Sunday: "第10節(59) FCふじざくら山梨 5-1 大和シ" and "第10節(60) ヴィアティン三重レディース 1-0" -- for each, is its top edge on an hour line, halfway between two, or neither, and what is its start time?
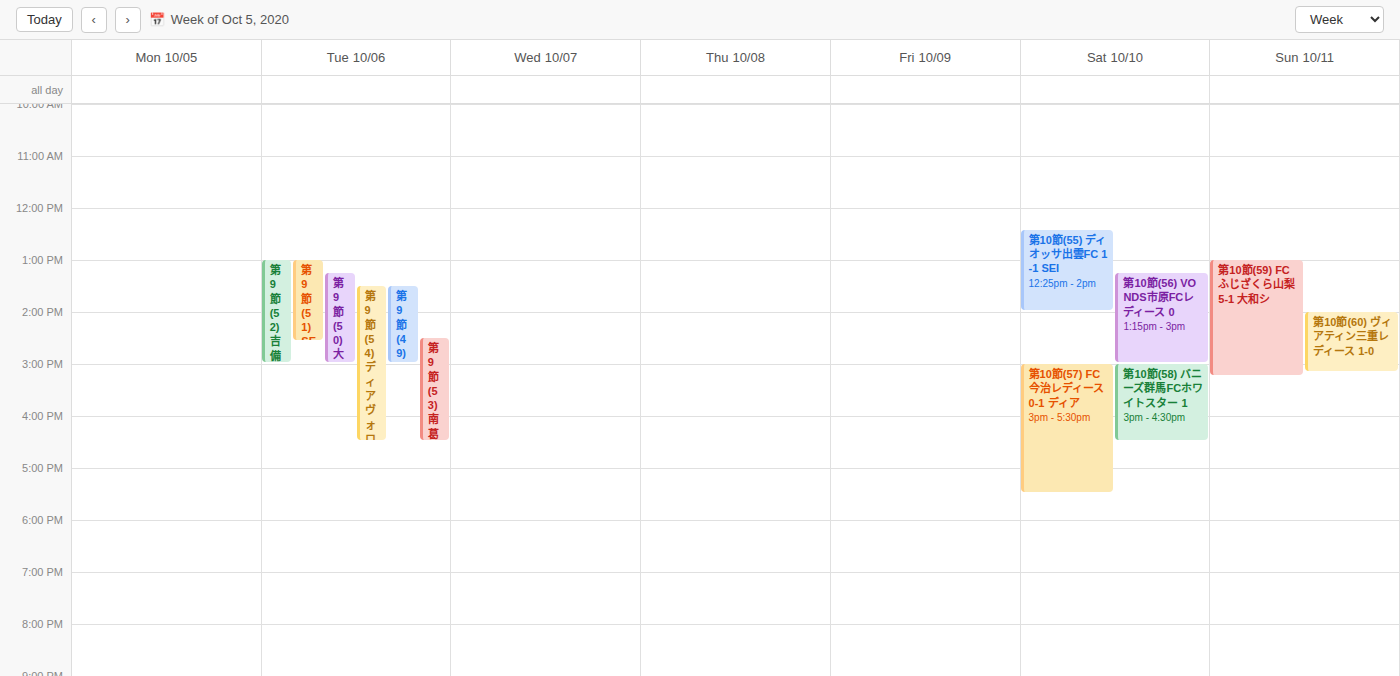
"第10節(59) FCふじざくら山梨 5-1 大和シ": 1:00 PM, exactly on the 1 PM line. "第10節(60) ヴィアティン三重レディース 1-0": 2:00 PM, exactly on the 2 PM line.